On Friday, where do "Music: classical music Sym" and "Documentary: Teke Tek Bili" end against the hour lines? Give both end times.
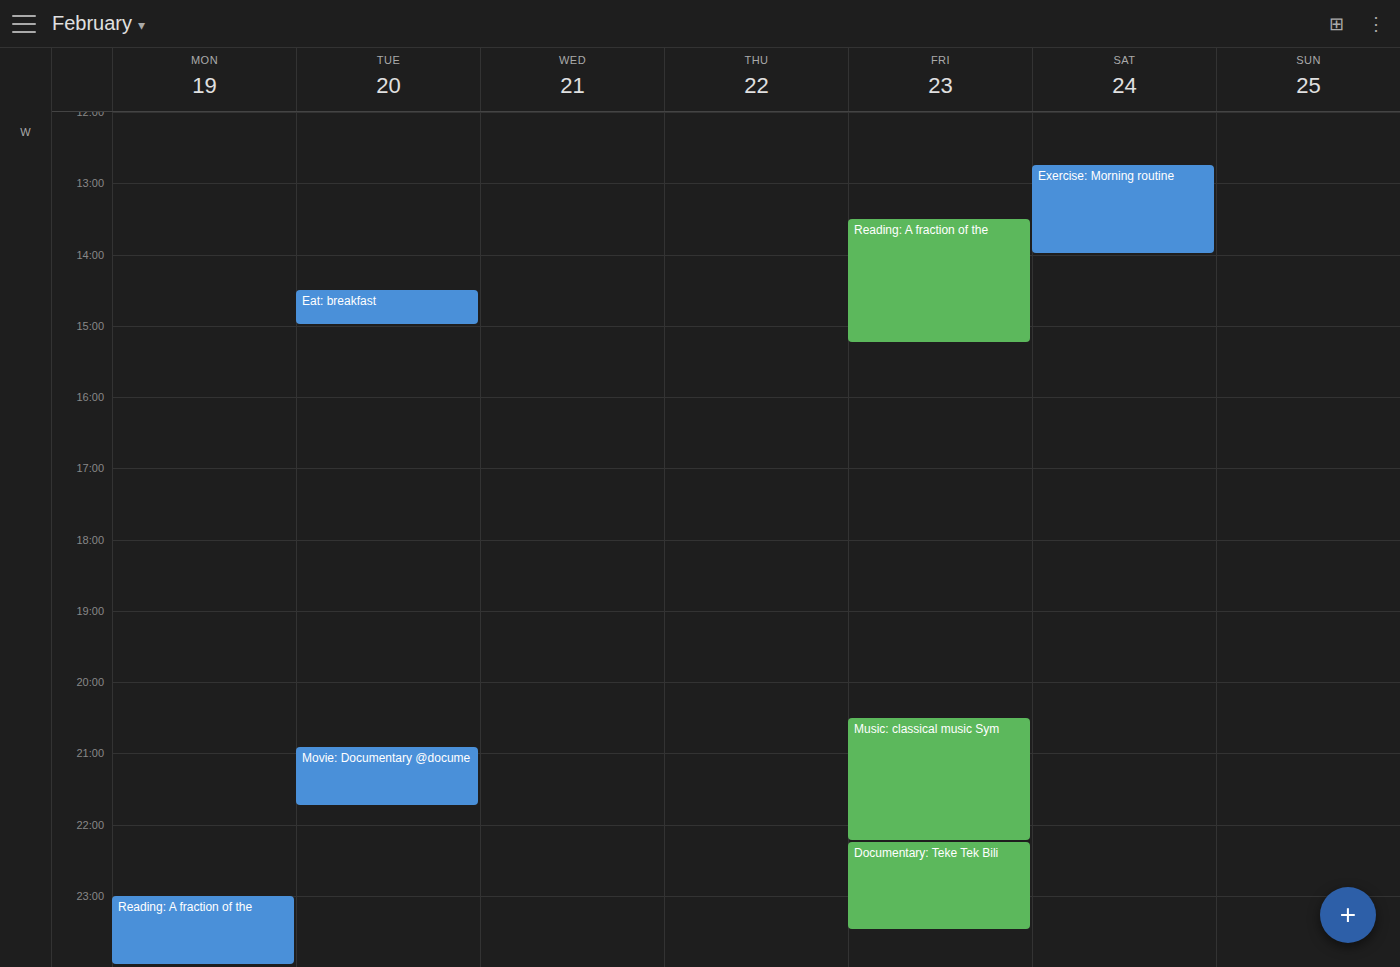
"Music: classical music Sym": 10:15 PM, neither: a quarter of the way from the 10 PM line to the 11 PM line. "Documentary: Teke Tek Bili": 11:30 PM, halfway between the 11 PM and 12 AM lines.